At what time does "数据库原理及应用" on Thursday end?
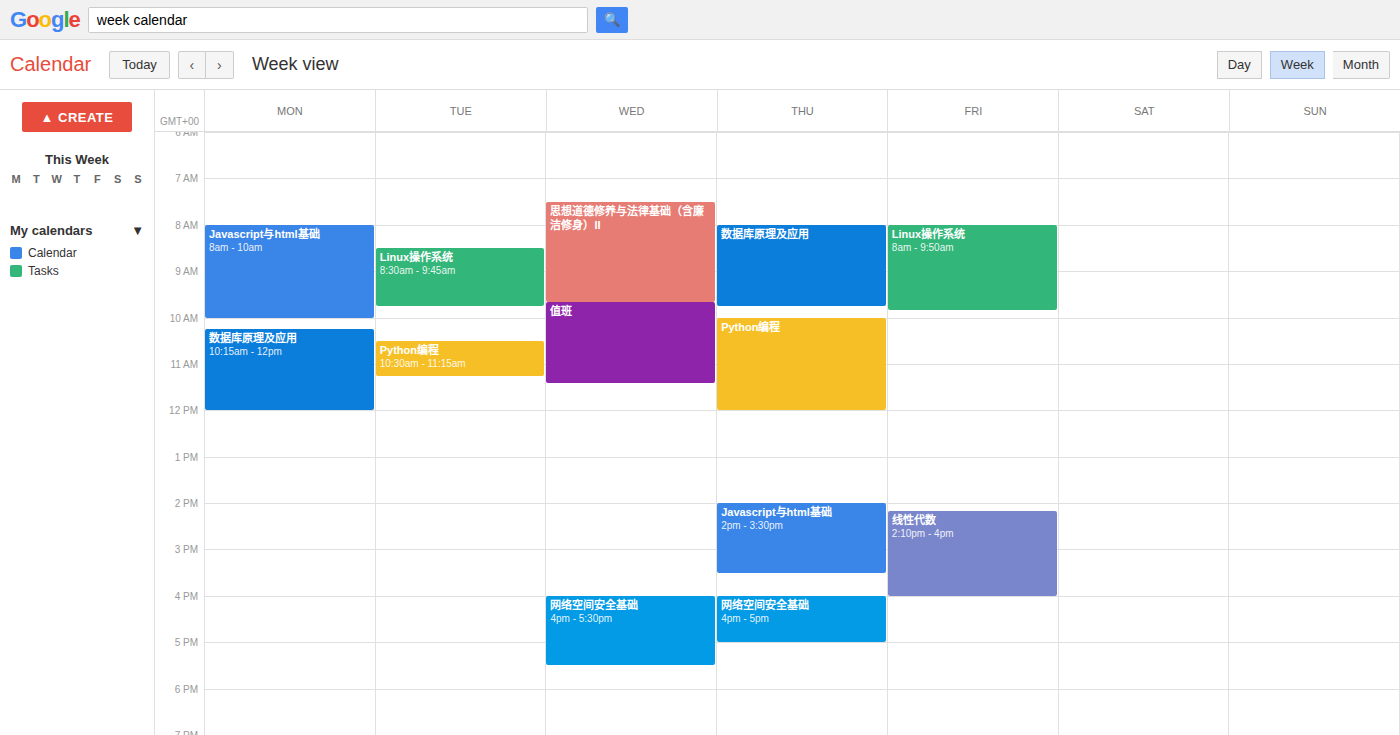
09:45